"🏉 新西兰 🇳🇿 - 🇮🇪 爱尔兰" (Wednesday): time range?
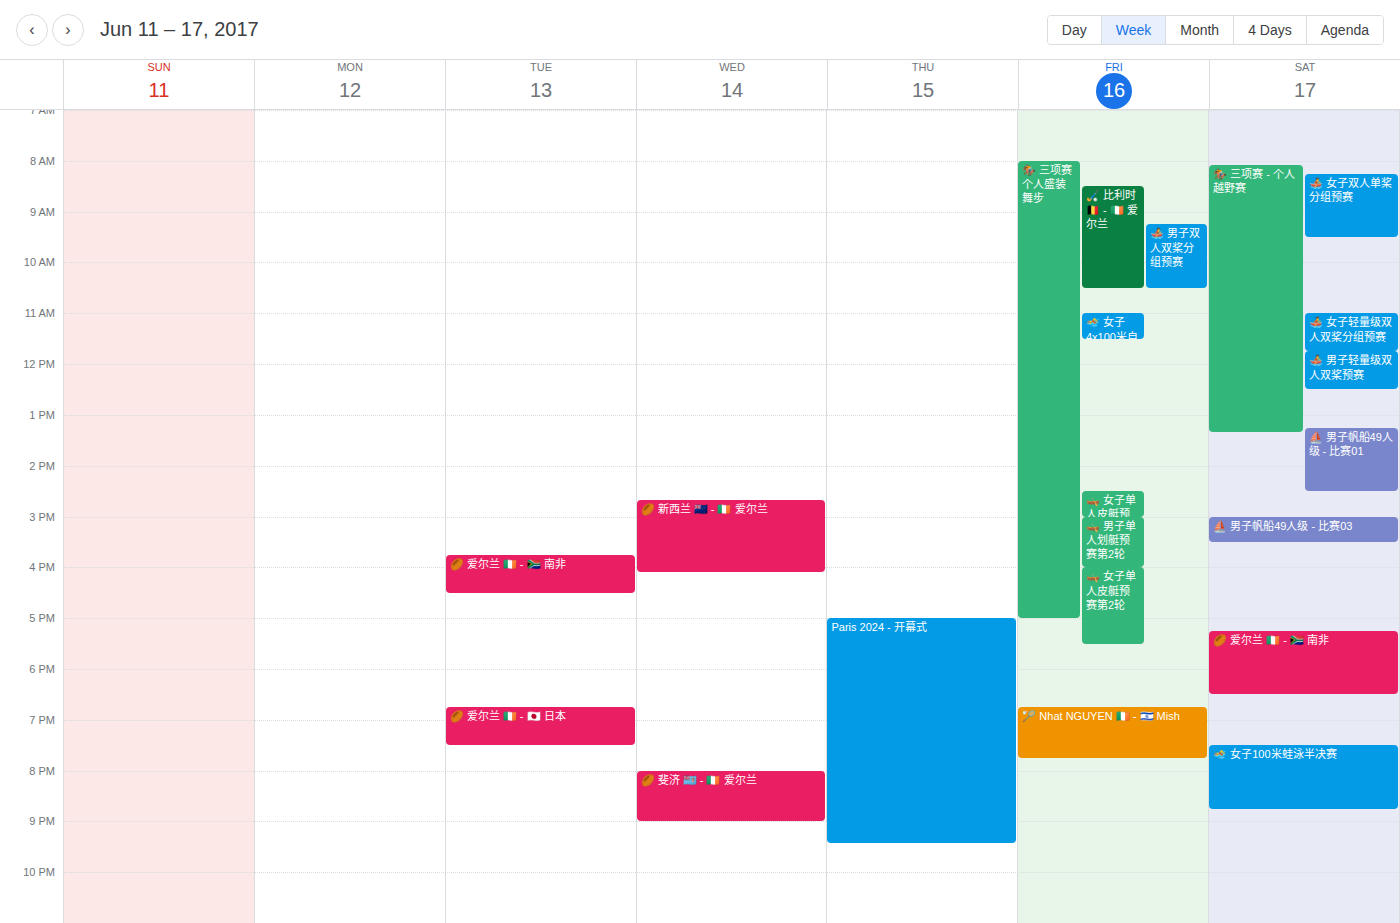
2:40 PM to 4:05 PM